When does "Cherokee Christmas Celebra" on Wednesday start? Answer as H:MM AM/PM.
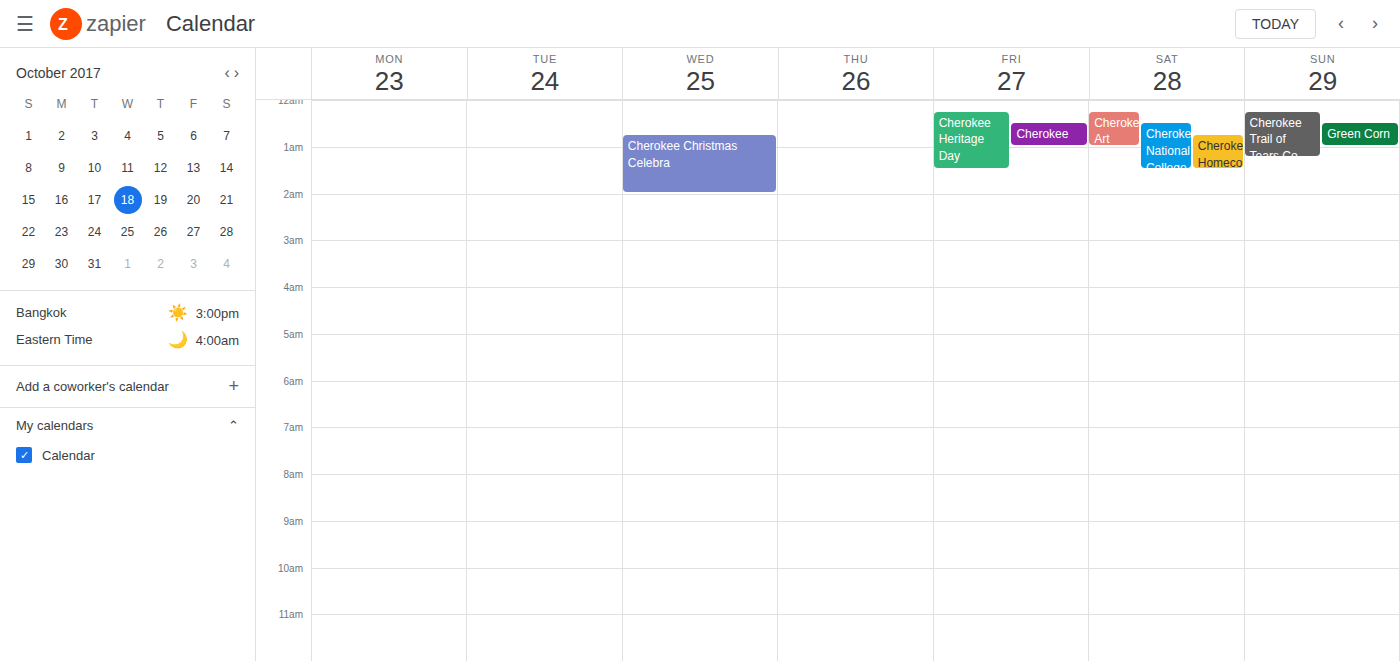
12:45 AM